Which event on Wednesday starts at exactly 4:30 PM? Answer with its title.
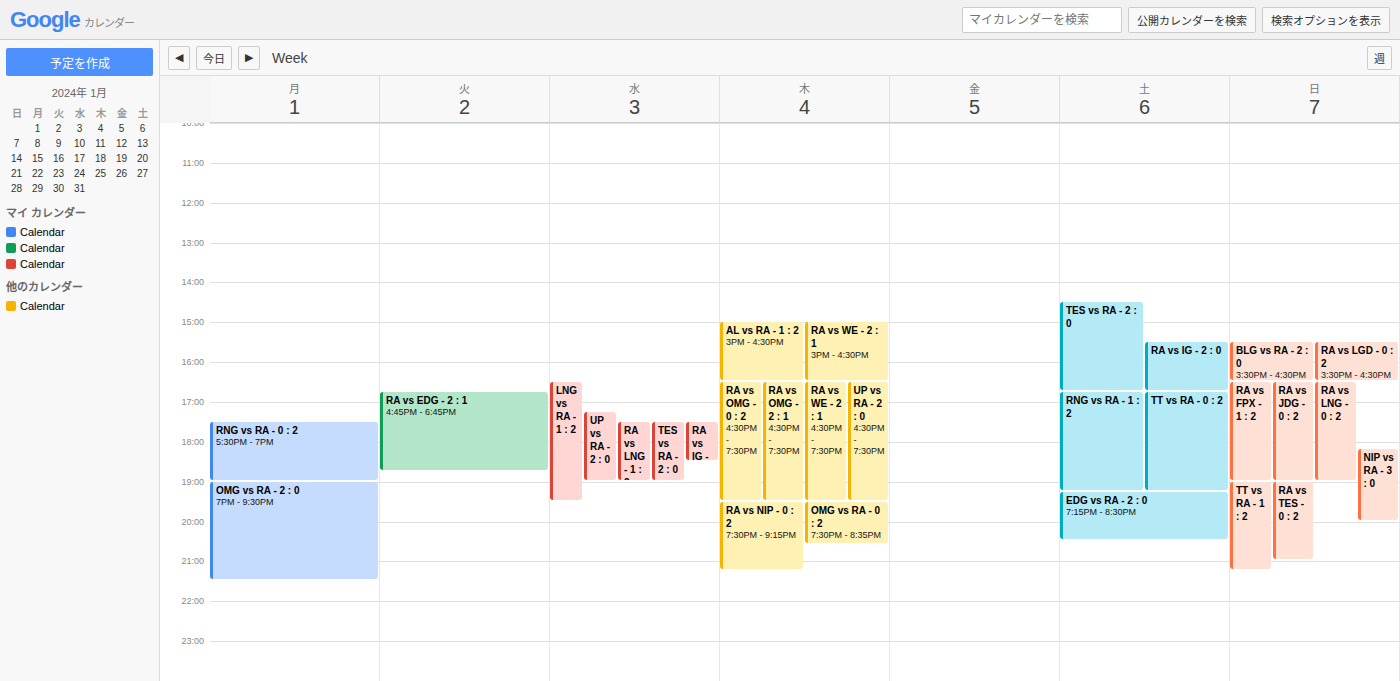
"LNG vs RA - 1 : 2"